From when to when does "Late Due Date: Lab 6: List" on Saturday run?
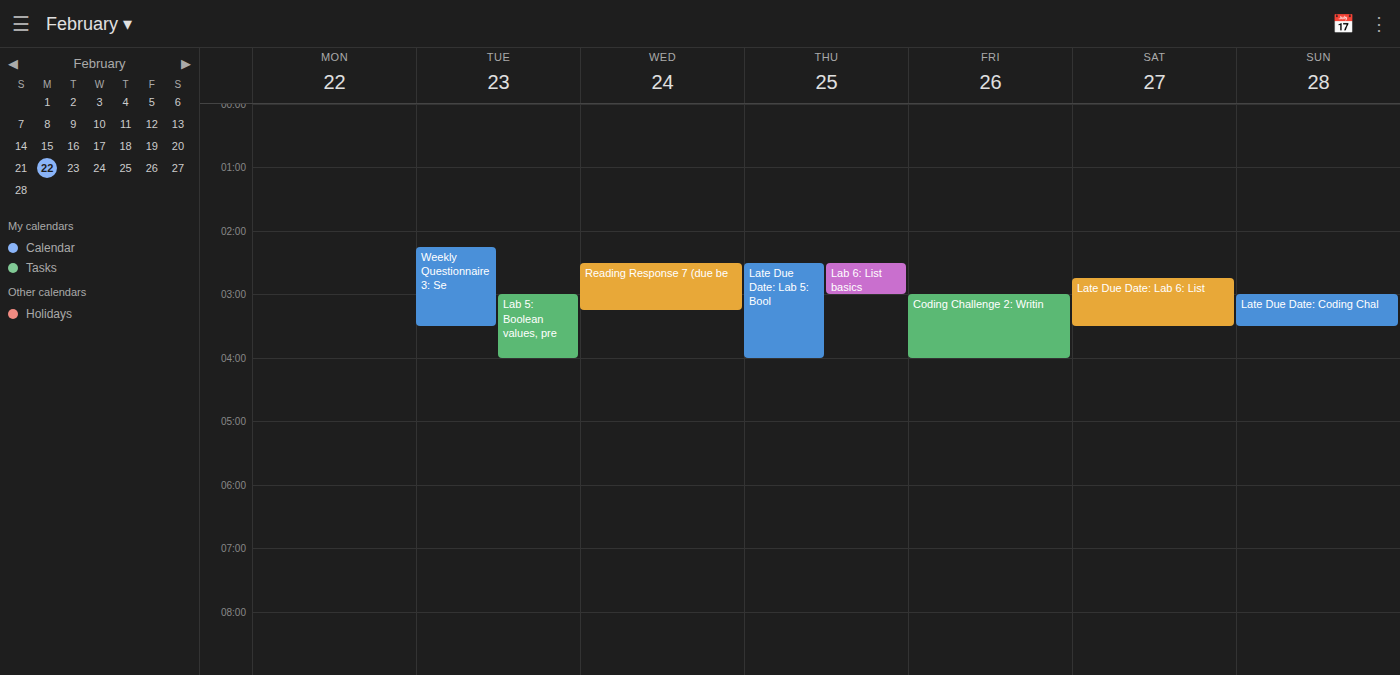
02:45 to 03:30